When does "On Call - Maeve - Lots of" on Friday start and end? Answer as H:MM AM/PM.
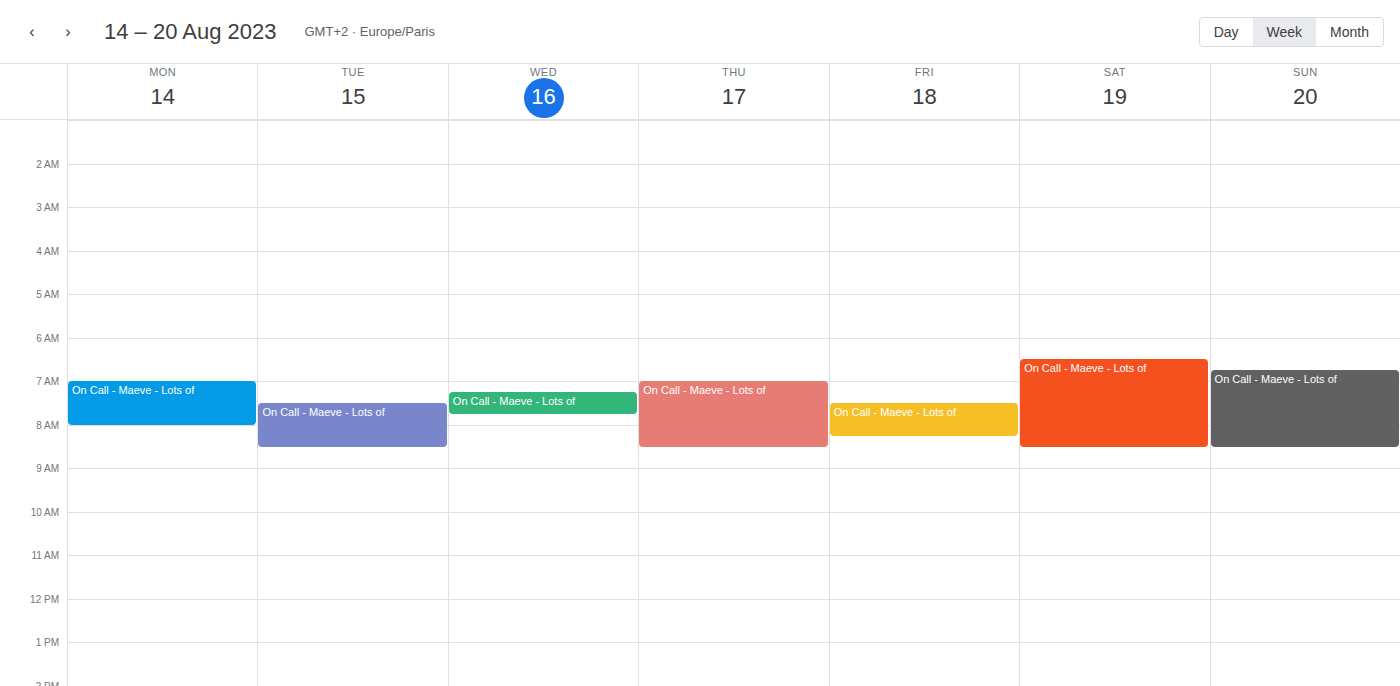
7:30 AM to 8:15 AM